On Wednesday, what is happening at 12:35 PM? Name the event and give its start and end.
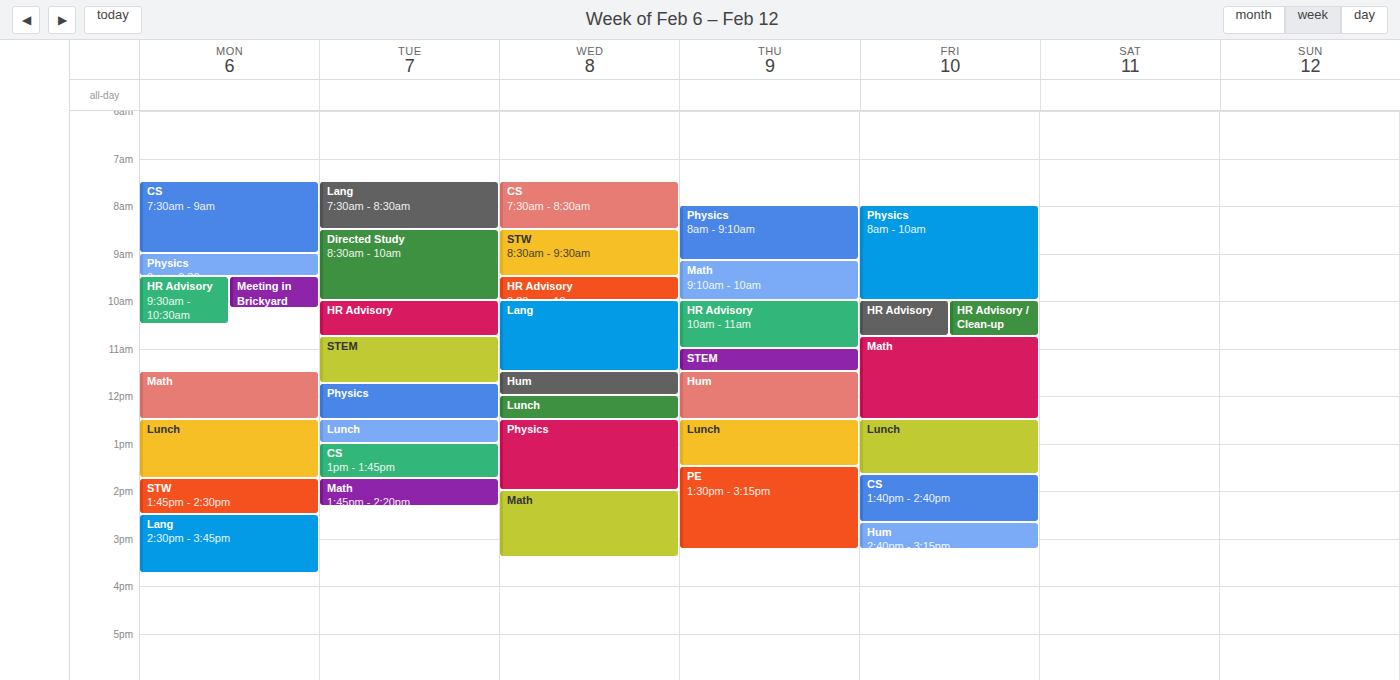
"Physics", 12:30 PM to 2:00 PM